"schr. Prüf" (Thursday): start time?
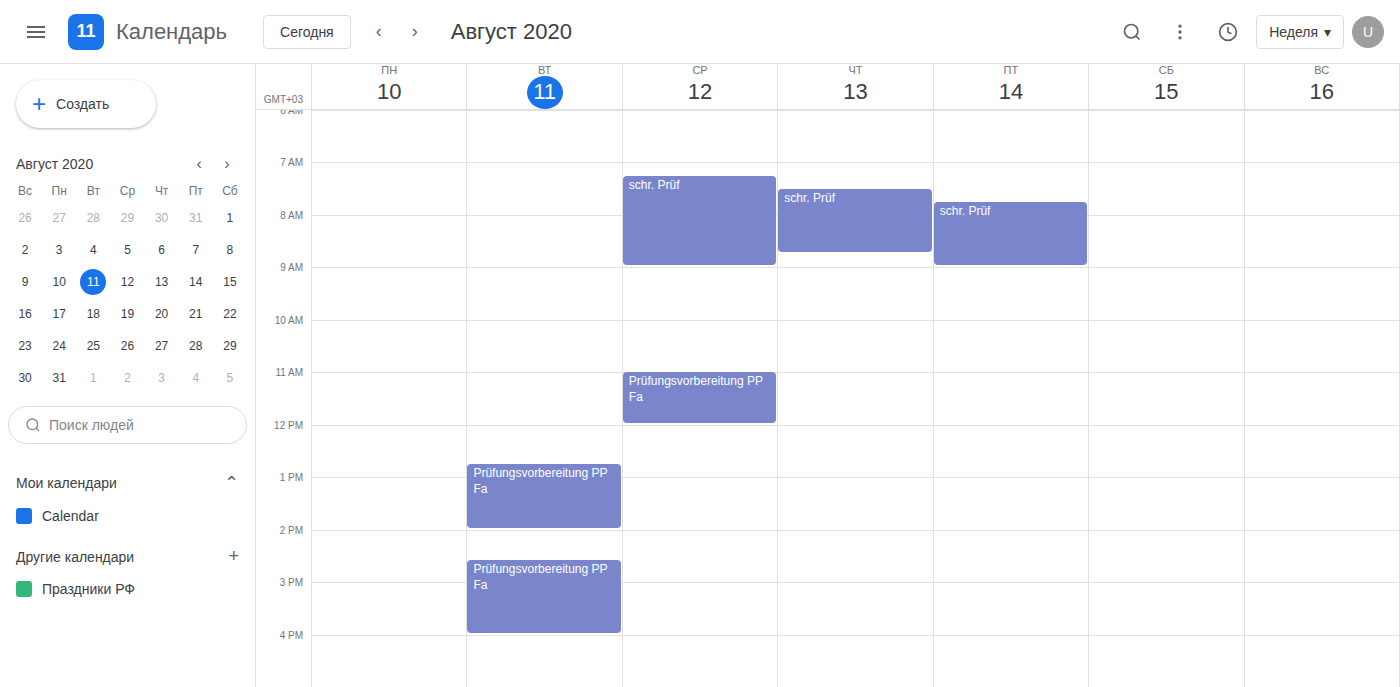
7:30 AM